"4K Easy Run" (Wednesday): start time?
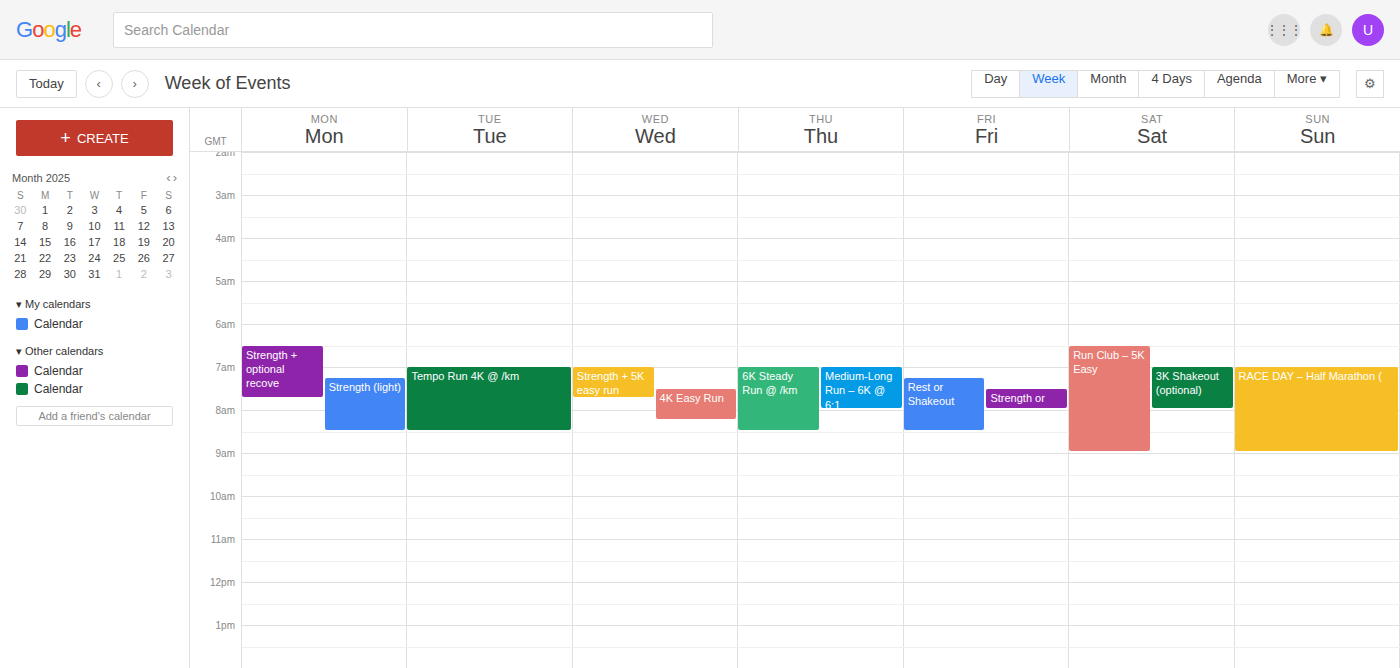
7:30 AM